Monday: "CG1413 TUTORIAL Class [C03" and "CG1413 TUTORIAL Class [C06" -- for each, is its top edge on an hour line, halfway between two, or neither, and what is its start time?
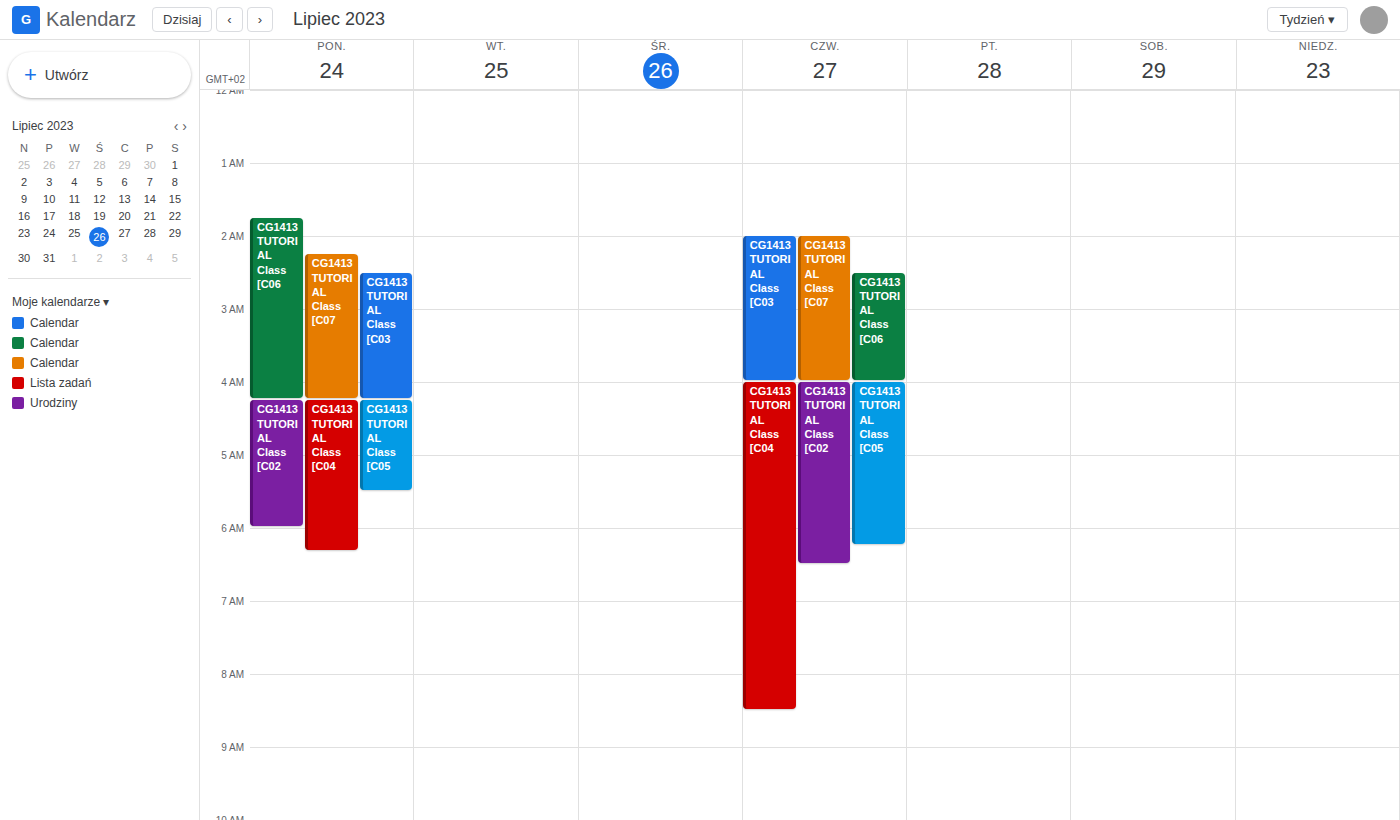
"CG1413 TUTORIAL Class [C03": 2:30 AM, halfway between the 2 AM and 3 AM lines. "CG1413 TUTORIAL Class [C06": 1:45 AM, neither: three quarters of the way from the 1 AM line to the 2 AM line.